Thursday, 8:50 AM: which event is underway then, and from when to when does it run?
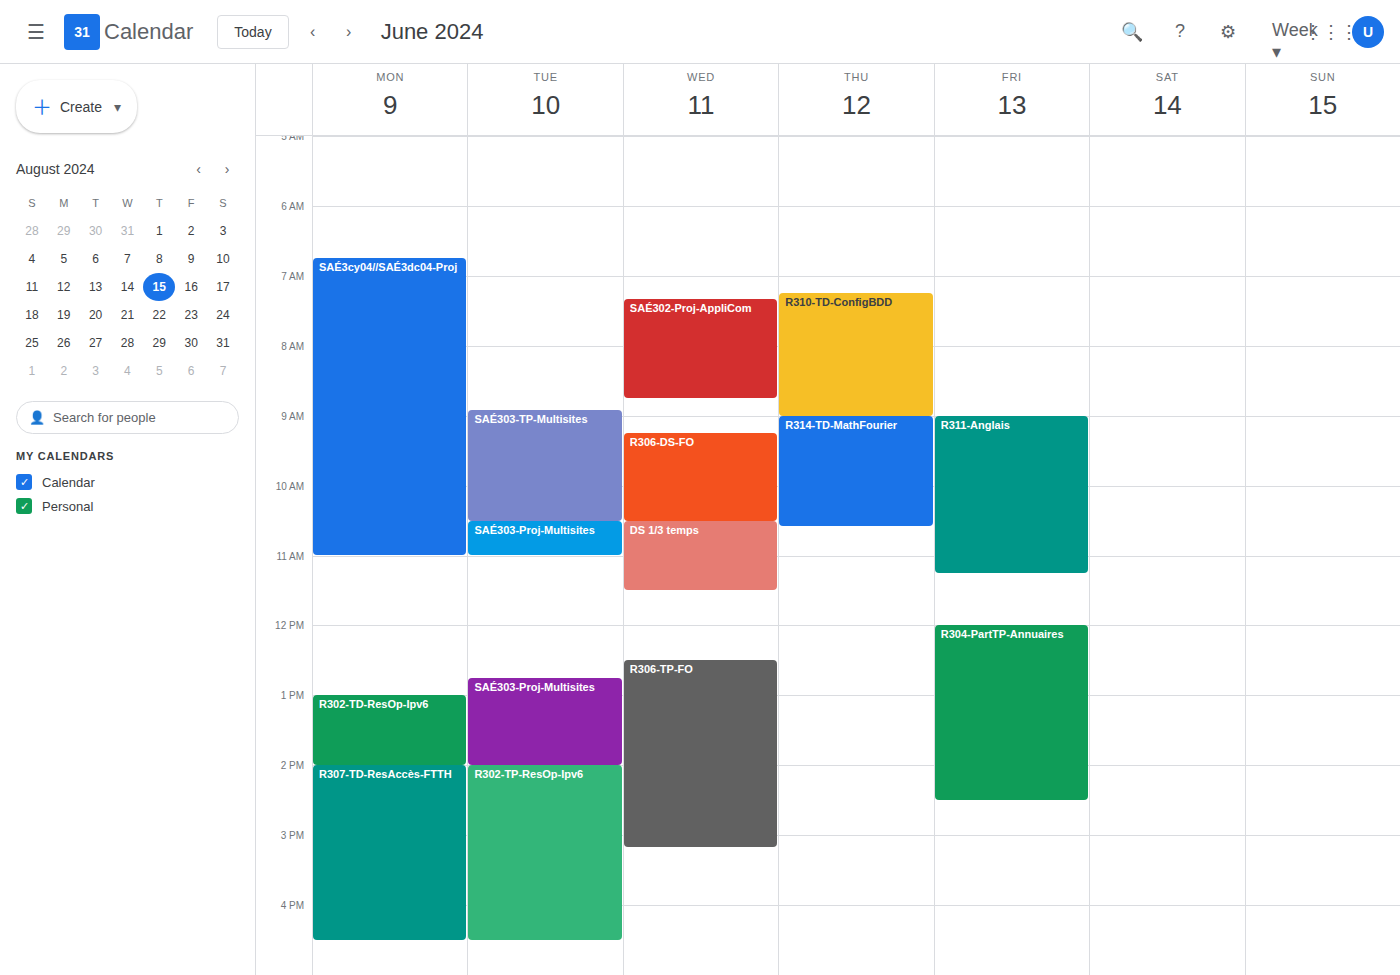
"R310-TD-ConfigBDD", 7:15 AM to 9:00 AM